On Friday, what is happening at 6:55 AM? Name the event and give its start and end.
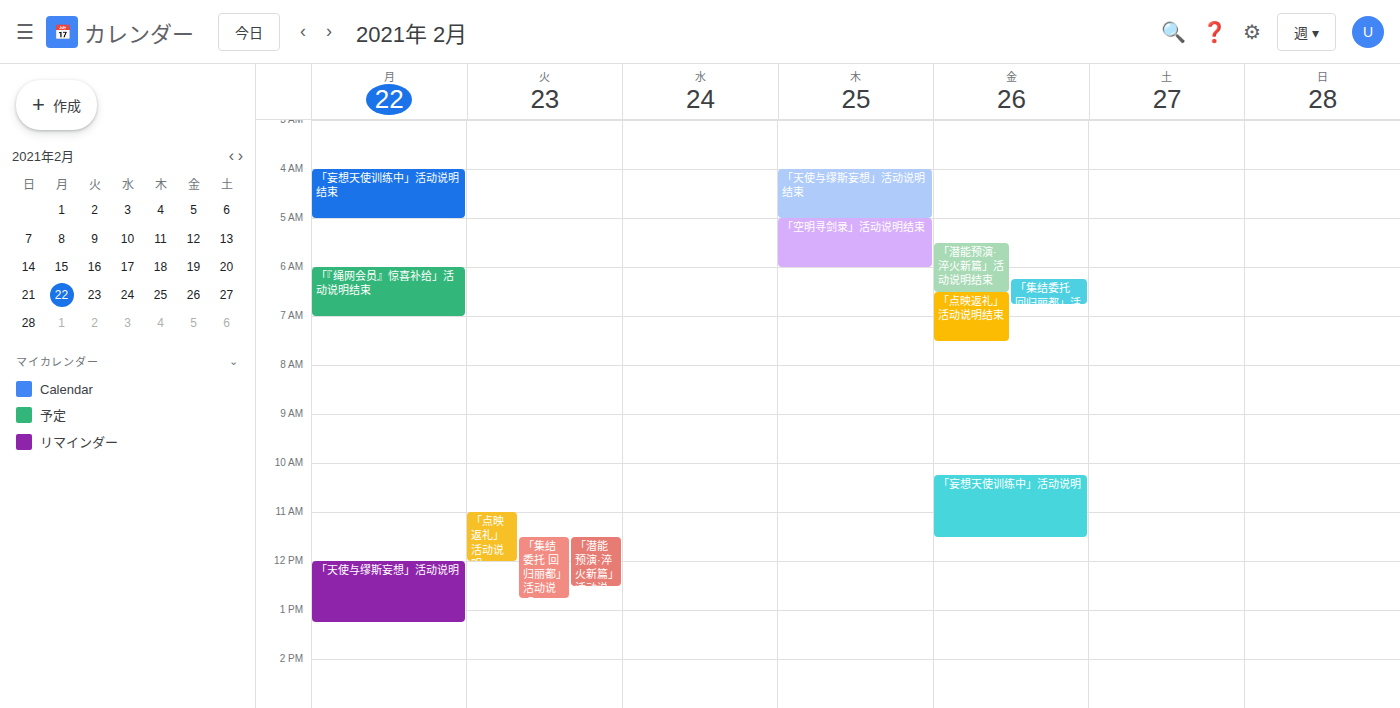
"「点映返礼」活动说明结束", 6:30 AM to 7:30 AM